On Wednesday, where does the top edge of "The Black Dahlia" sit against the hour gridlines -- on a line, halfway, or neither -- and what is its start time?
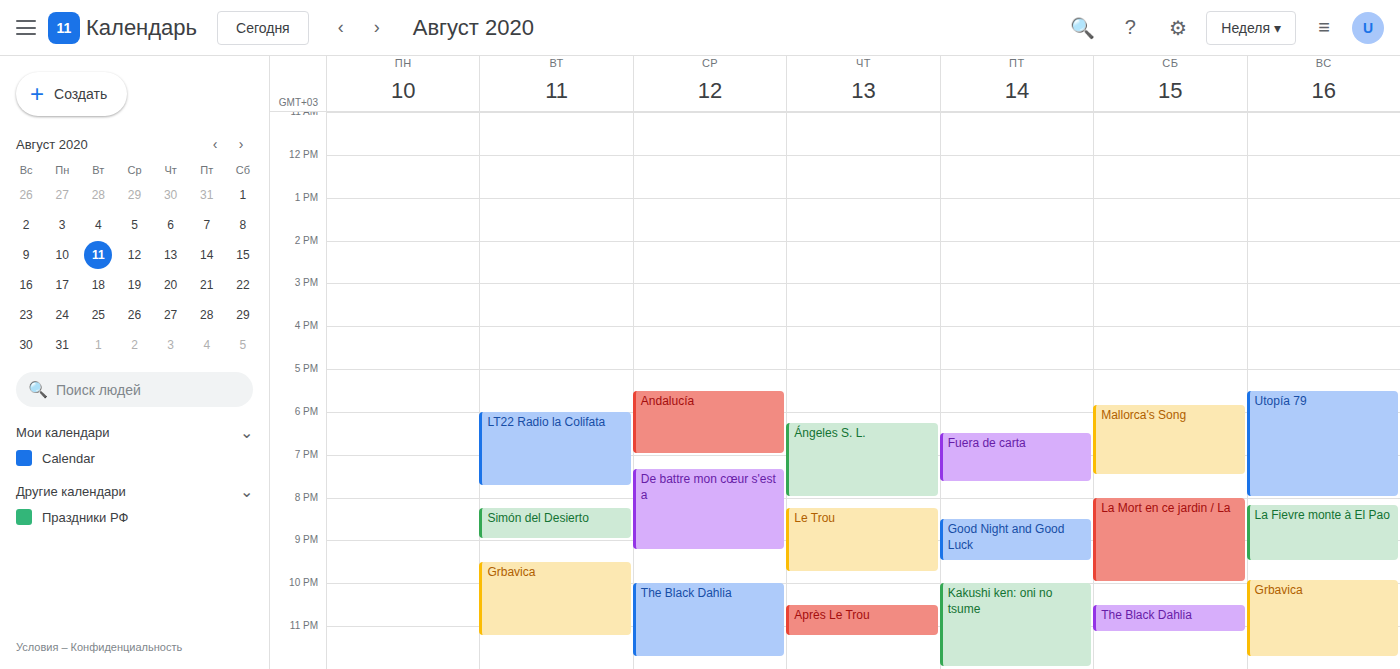
10:00 PM -- exactly on the 10 PM line.